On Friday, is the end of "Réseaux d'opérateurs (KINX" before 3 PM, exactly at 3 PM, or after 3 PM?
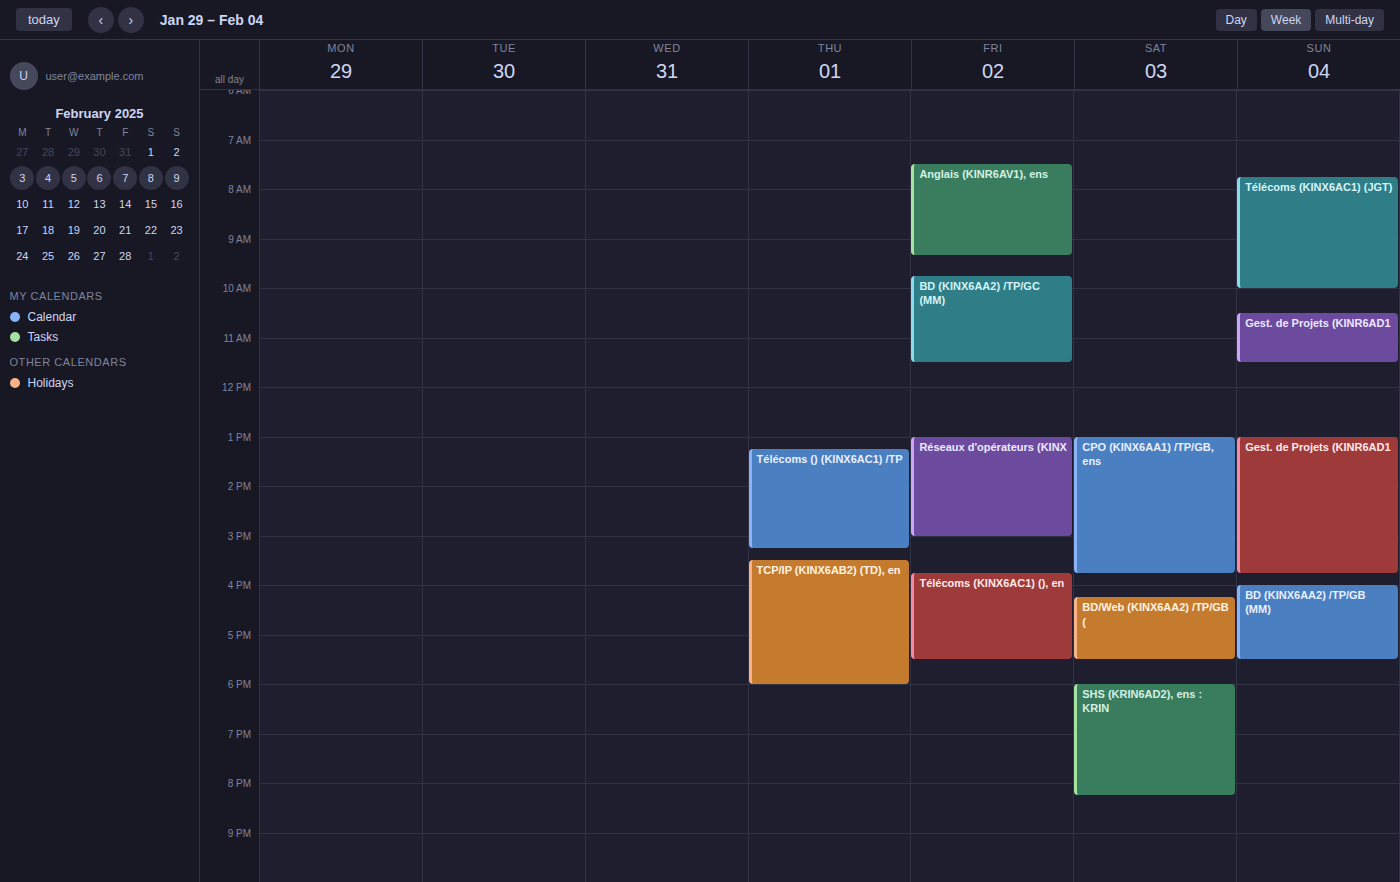
3:00 PM -- exactly at 3 PM, on the 3 PM line.